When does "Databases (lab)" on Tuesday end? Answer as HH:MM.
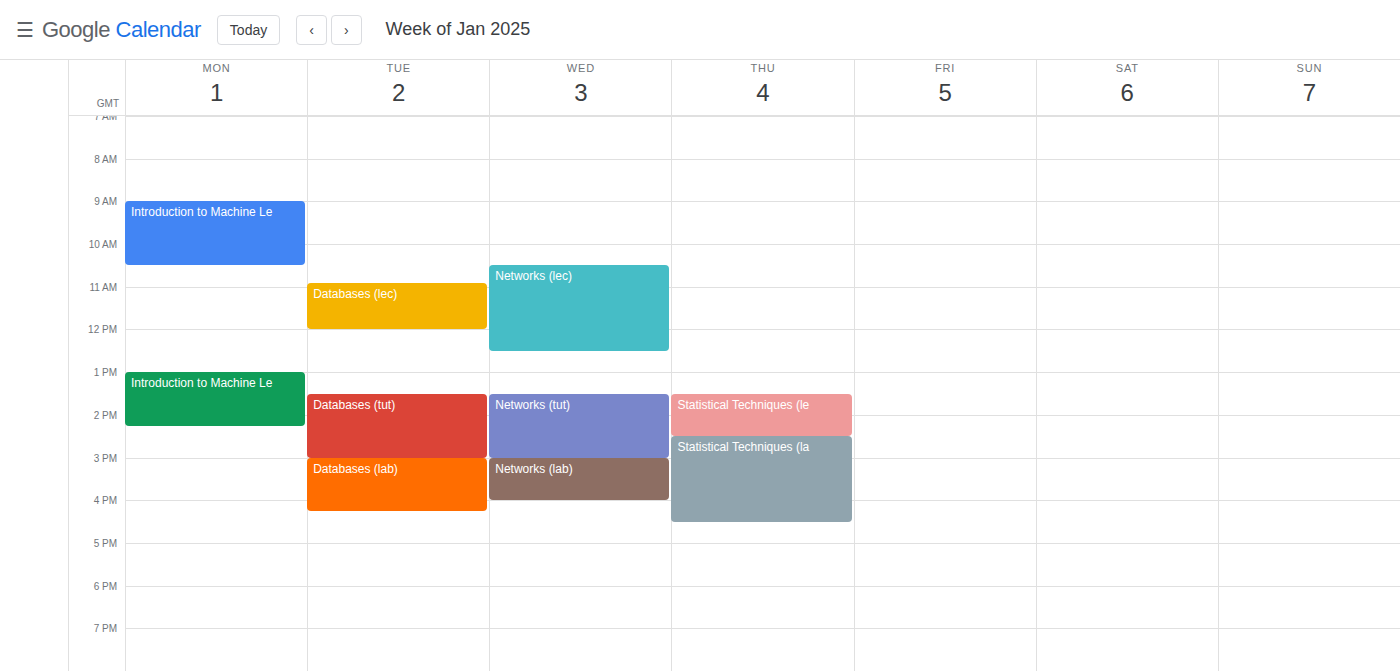
16:15